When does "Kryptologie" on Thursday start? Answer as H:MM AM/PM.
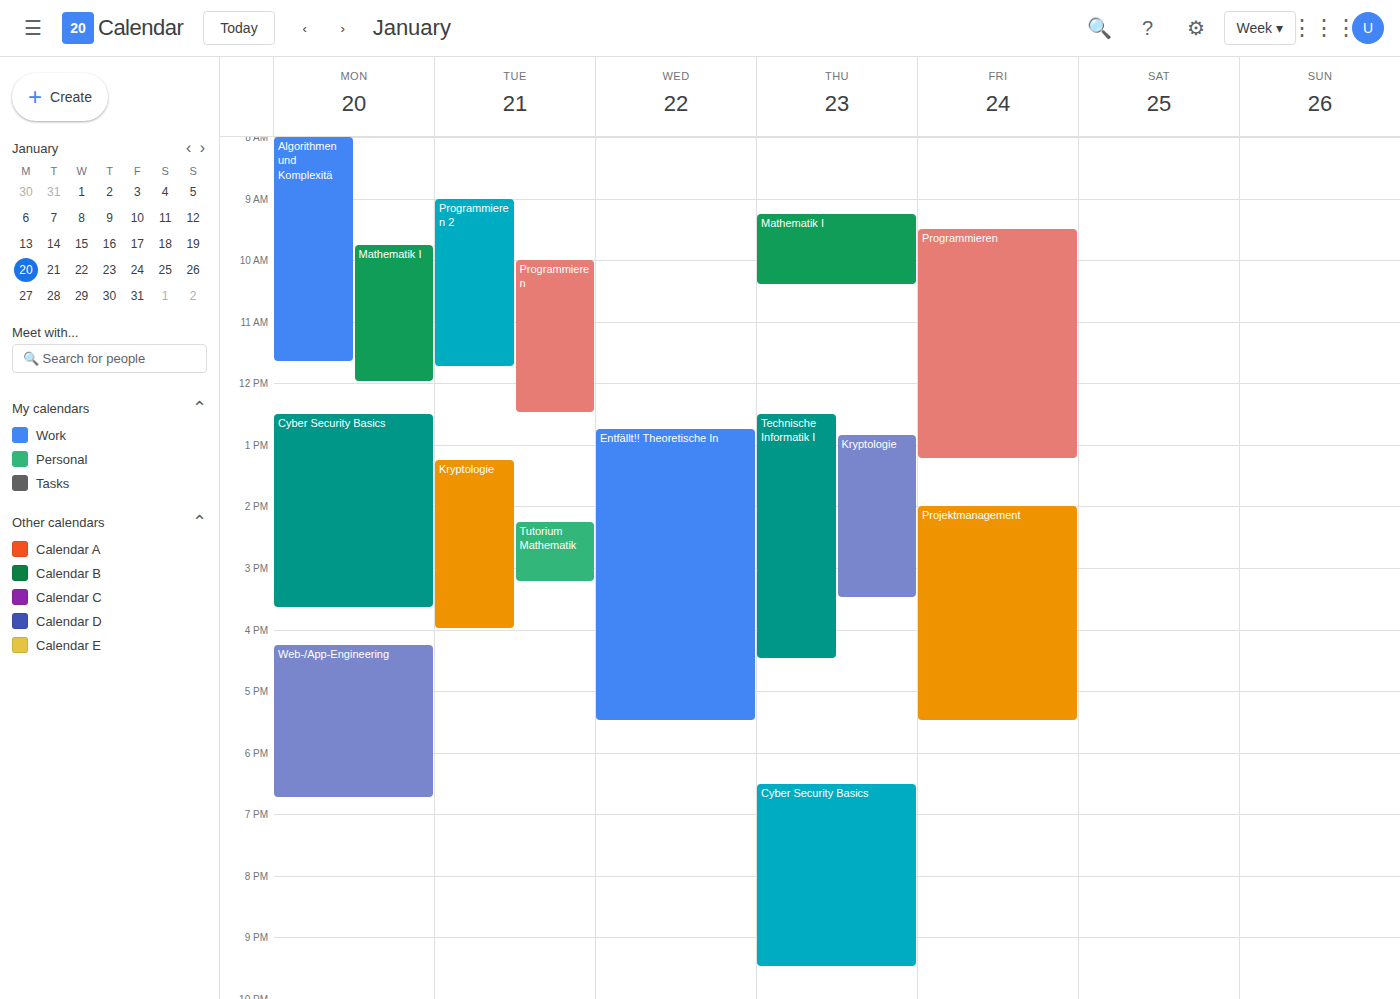
12:50 PM